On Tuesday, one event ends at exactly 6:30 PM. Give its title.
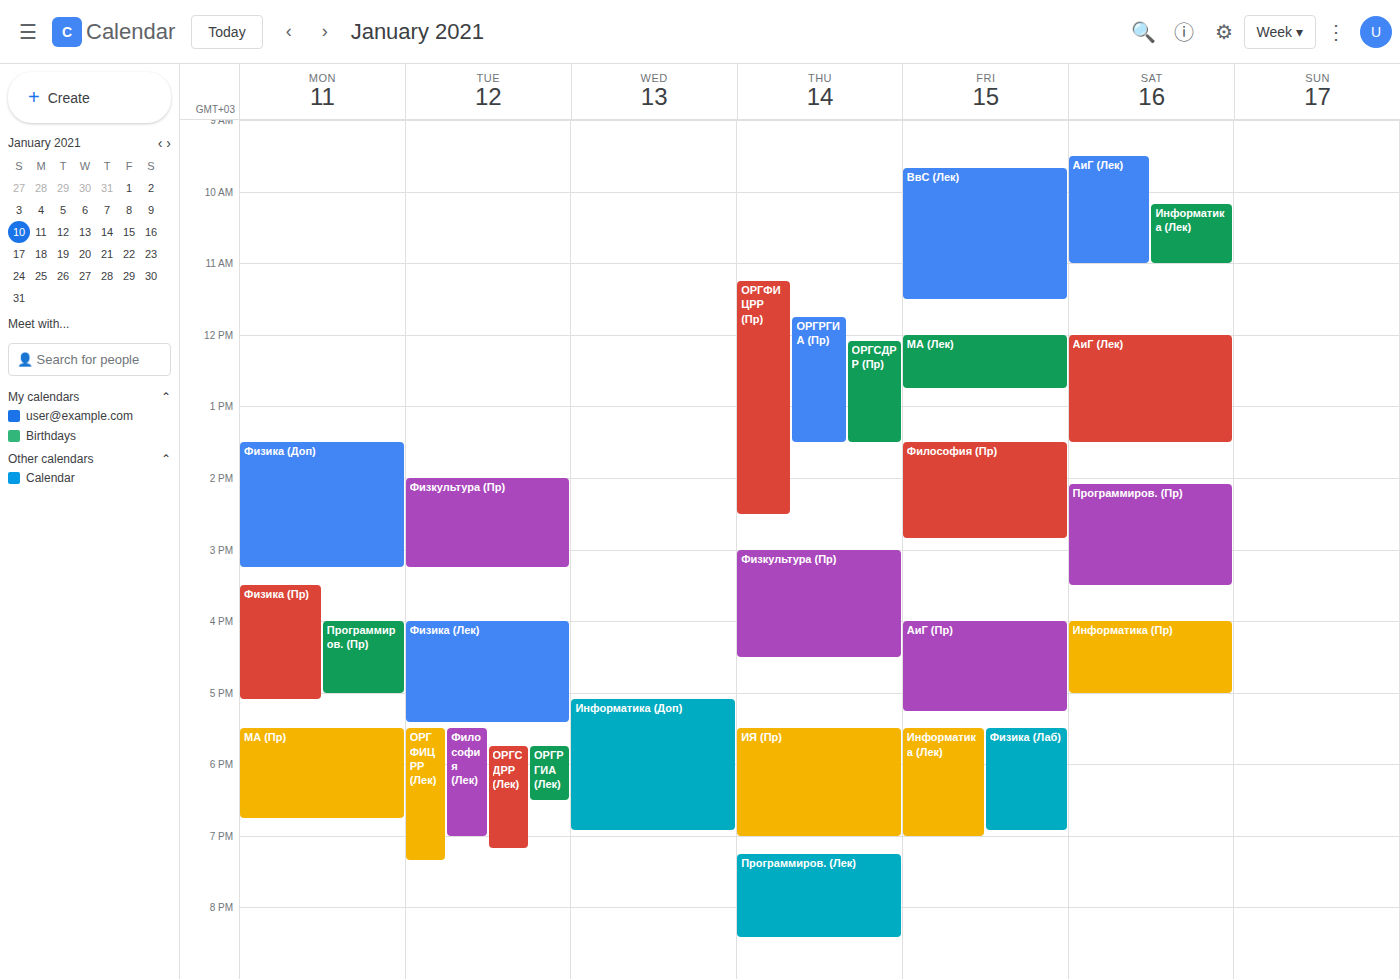
"ОРГРГИА (Лек)"